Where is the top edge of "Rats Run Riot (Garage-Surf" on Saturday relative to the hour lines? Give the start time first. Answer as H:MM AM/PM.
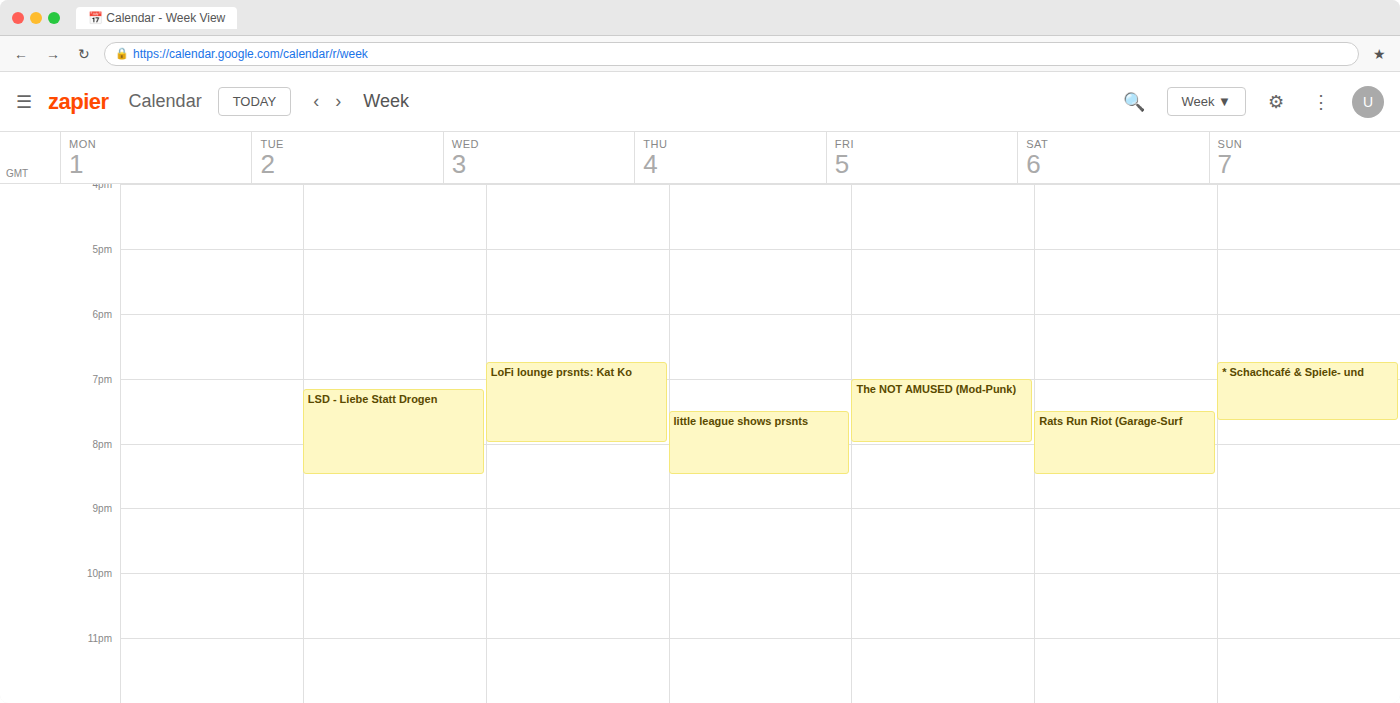
7:30 PM -- halfway between the 7 PM and 8 PM lines.